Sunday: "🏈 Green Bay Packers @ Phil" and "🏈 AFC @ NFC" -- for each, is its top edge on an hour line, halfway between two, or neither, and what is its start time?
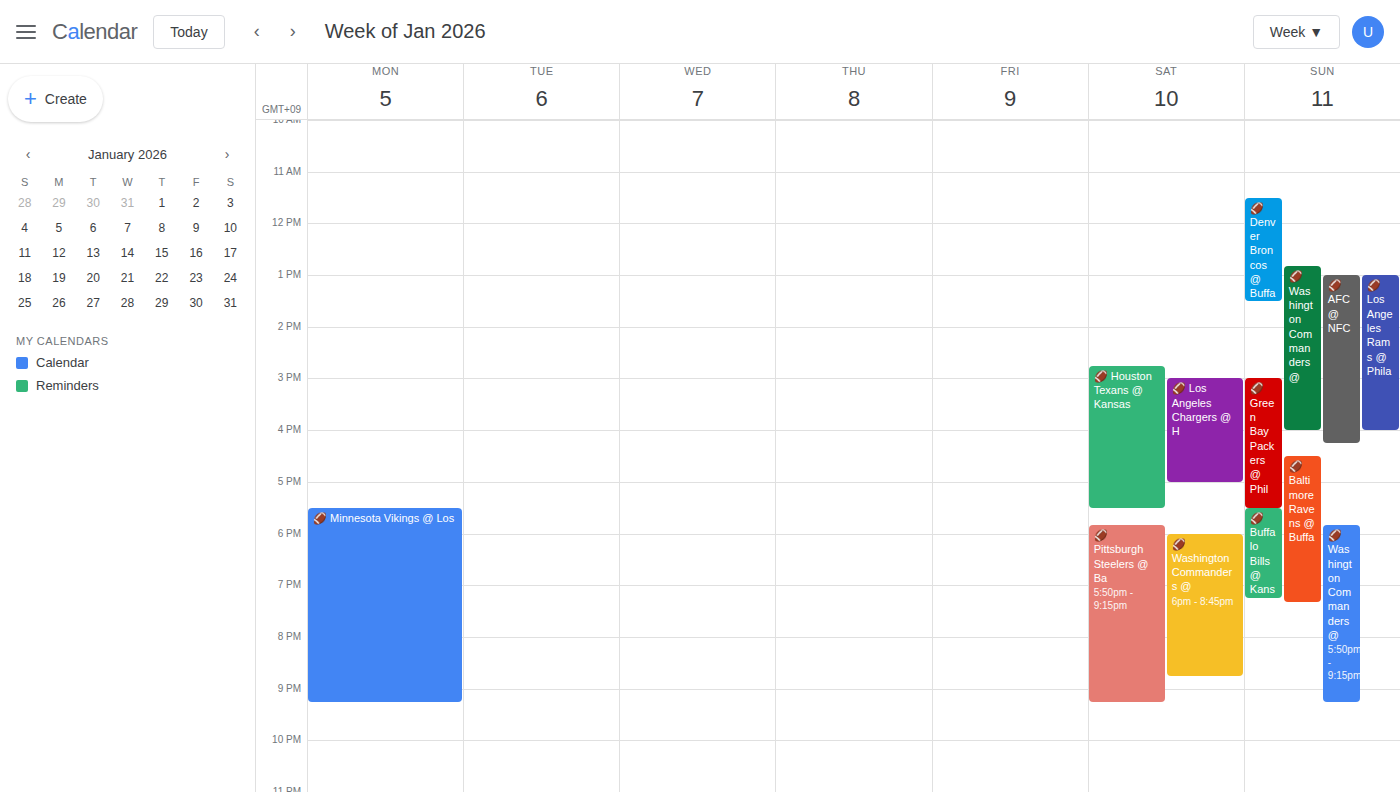
"🏈 Green Bay Packers @ Phil": 3:00 PM, exactly on the 3 PM line. "🏈 AFC @ NFC": 1:00 PM, exactly on the 1 PM line.